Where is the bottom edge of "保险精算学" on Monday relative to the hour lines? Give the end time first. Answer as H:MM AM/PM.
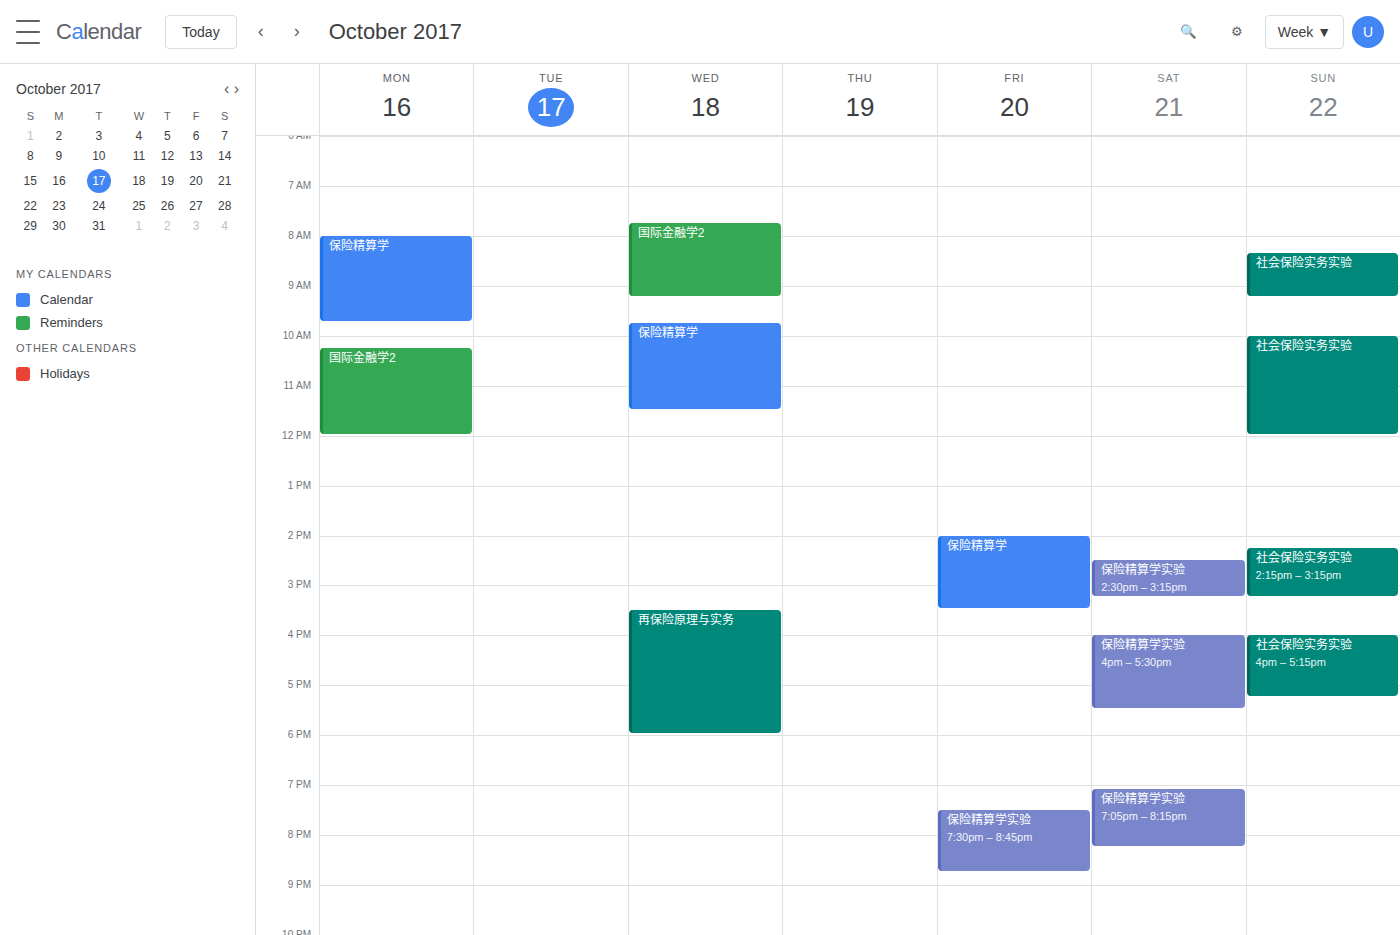
9:45 AM -- neither: three quarters of the way from the 9 AM line to the 10 AM line.